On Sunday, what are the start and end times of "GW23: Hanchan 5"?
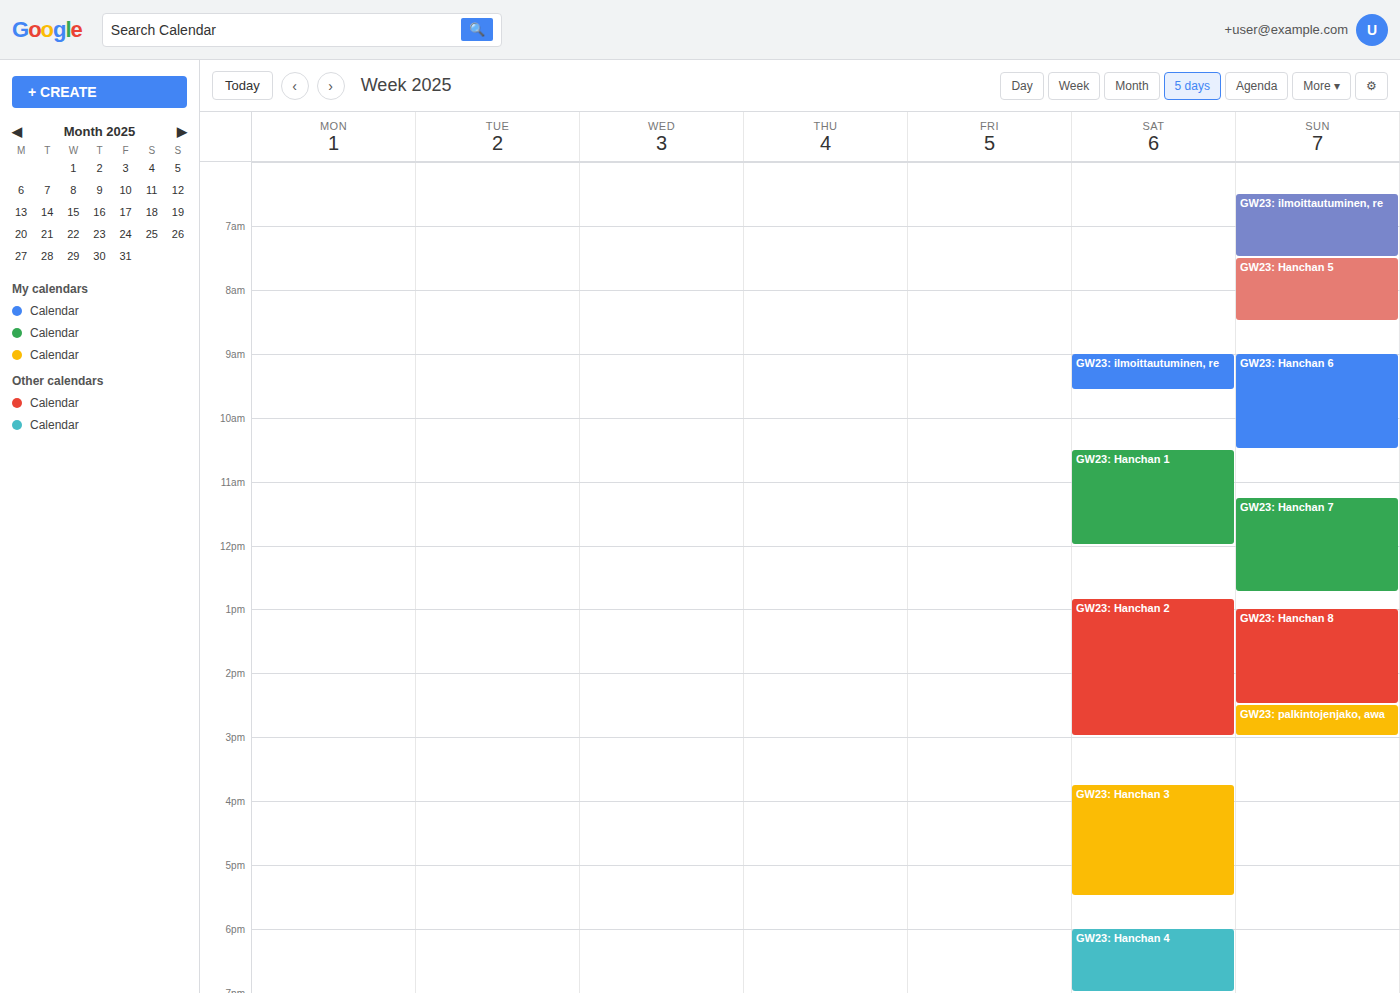
7:30 AM to 8:30 AM